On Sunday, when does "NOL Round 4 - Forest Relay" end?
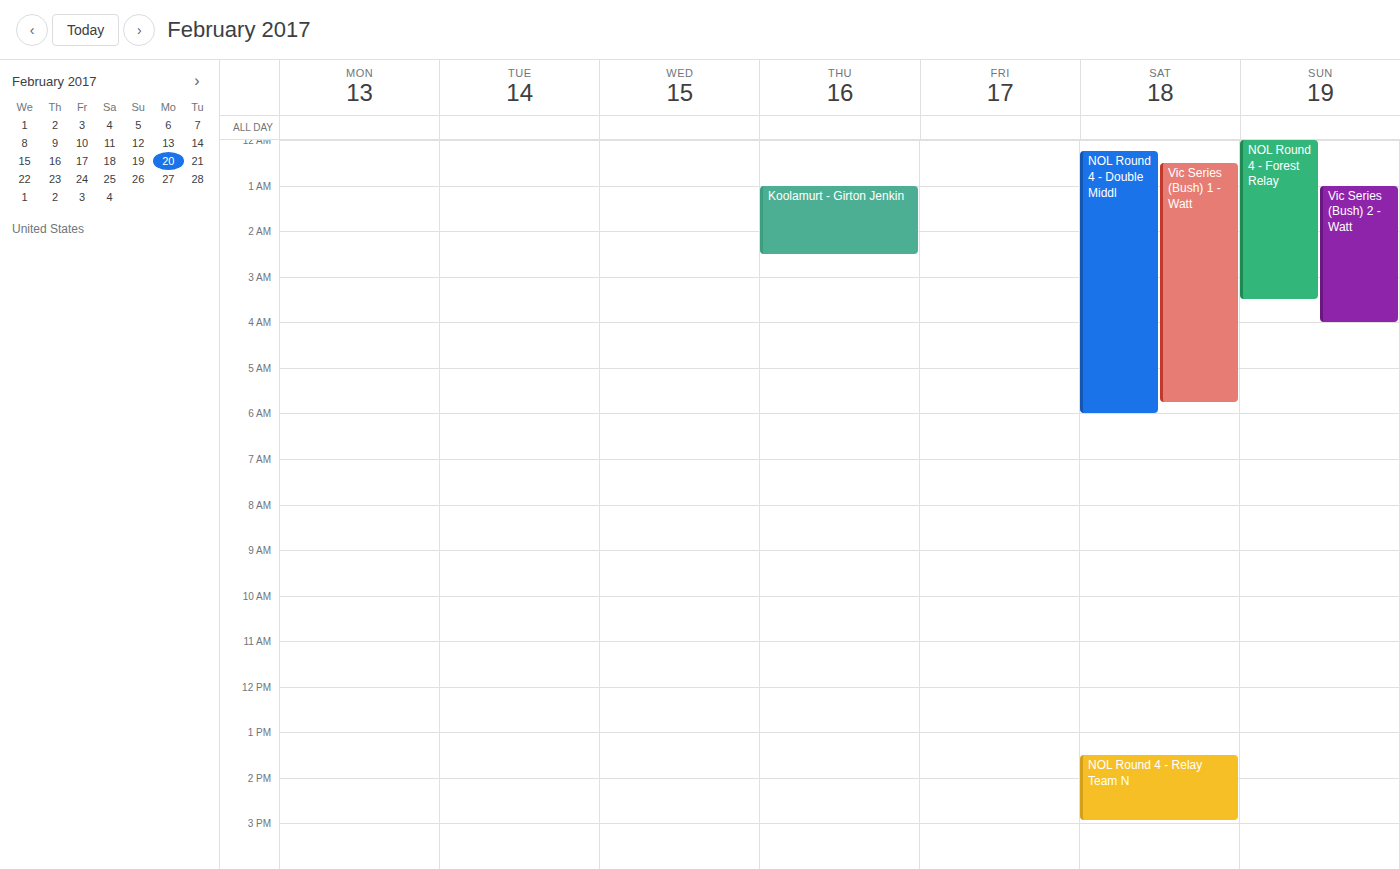
3:30 AM